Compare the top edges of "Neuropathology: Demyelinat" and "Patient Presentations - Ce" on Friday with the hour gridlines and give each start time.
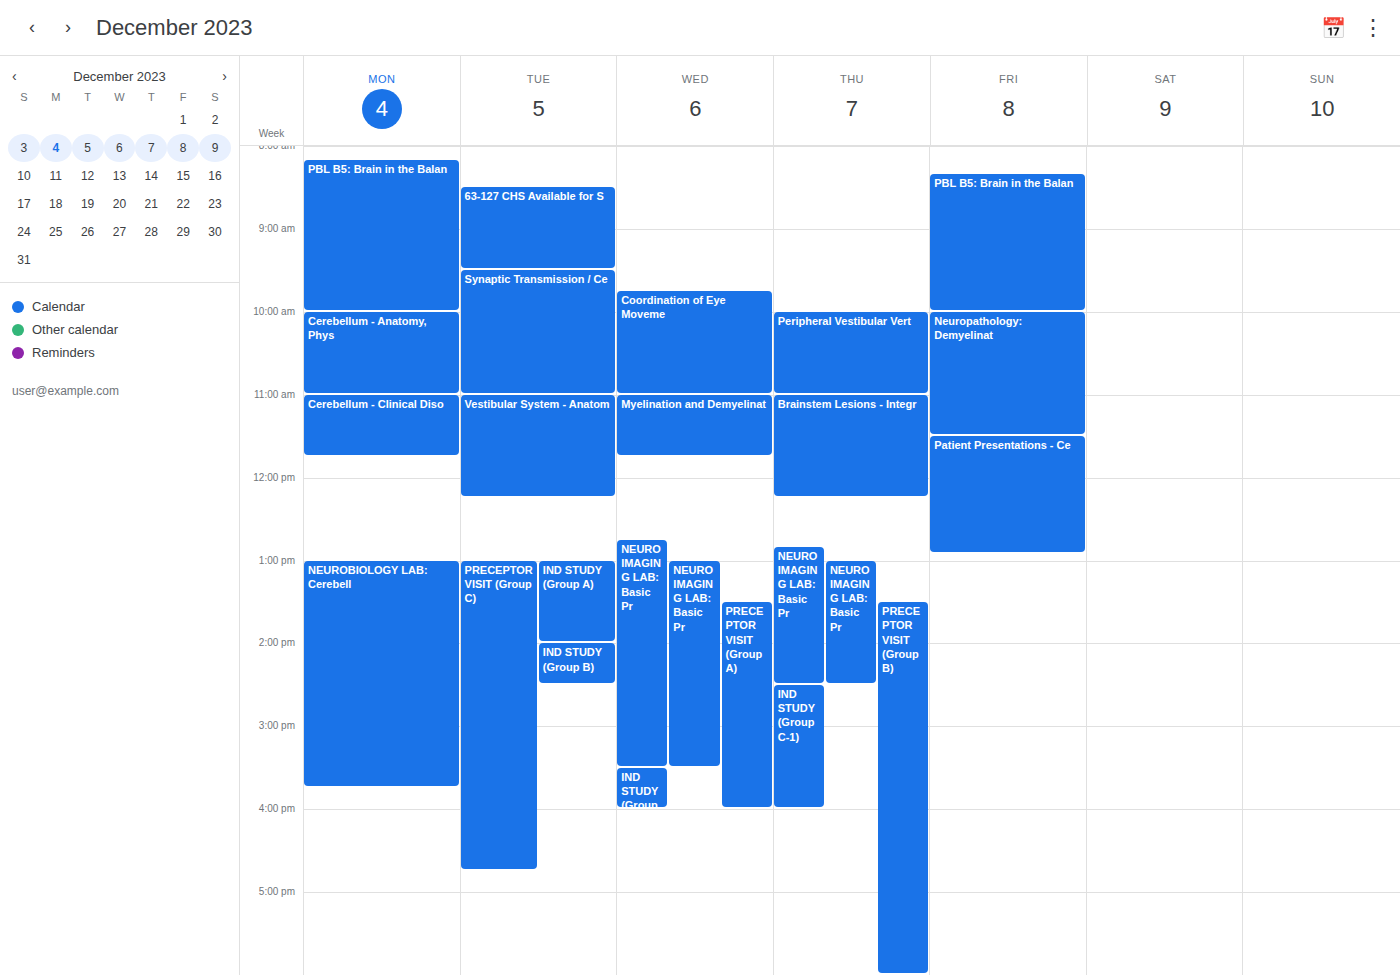
"Neuropathology: Demyelinat": 10:00 AM, exactly on the 10 AM line. "Patient Presentations - Ce": 11:30 AM, halfway between the 11 AM and 12 PM lines.